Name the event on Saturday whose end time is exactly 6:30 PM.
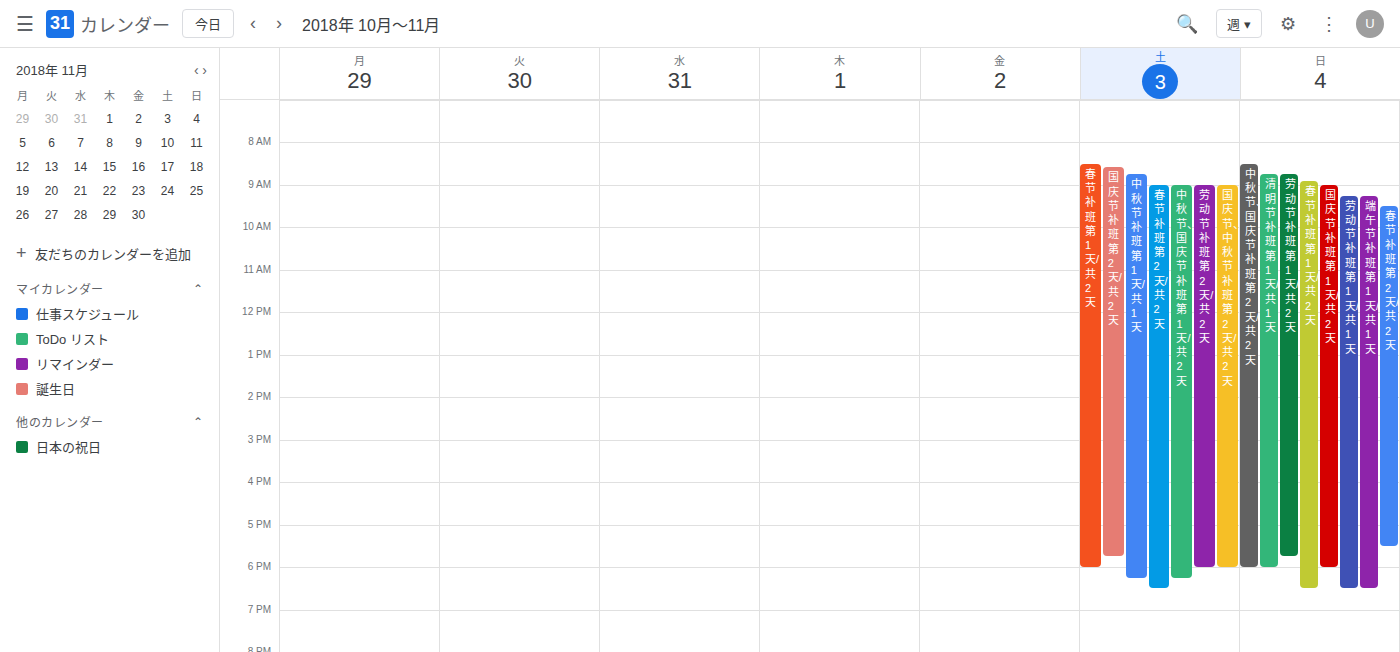
"春节 补班 第2天/共2天"